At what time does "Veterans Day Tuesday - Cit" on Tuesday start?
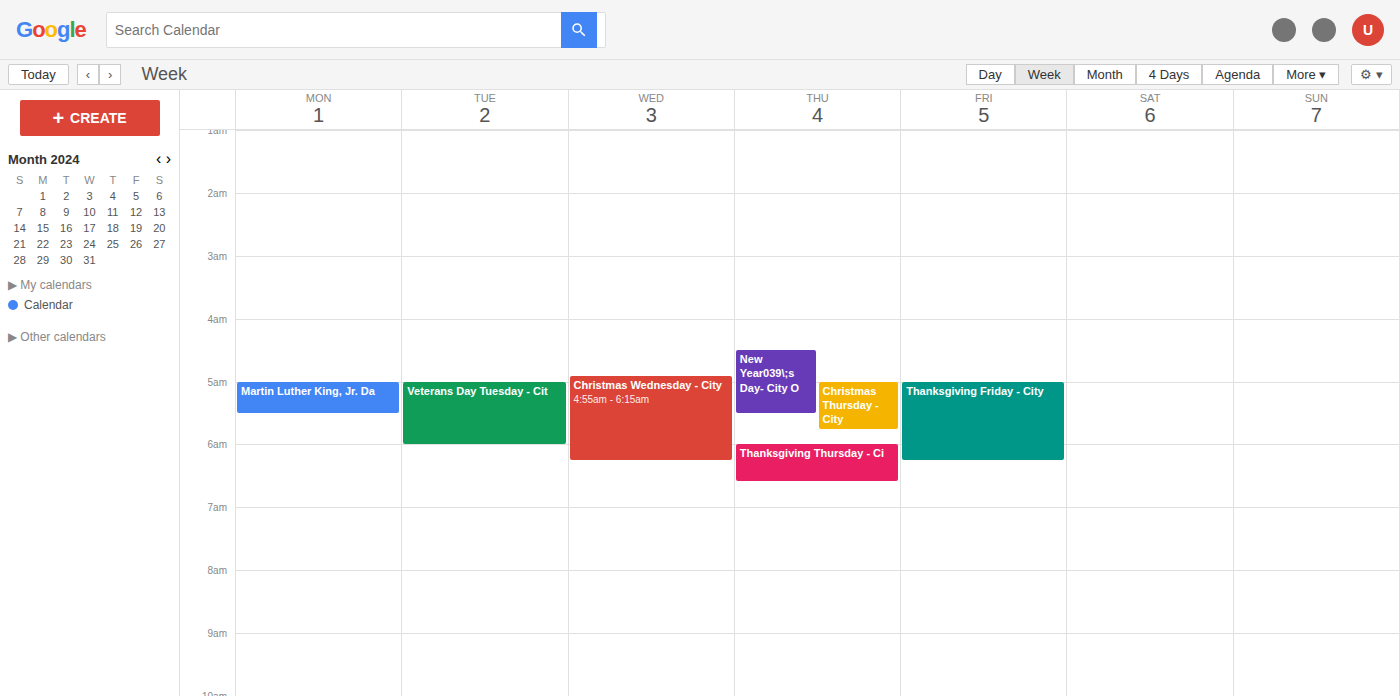
5:00 AM